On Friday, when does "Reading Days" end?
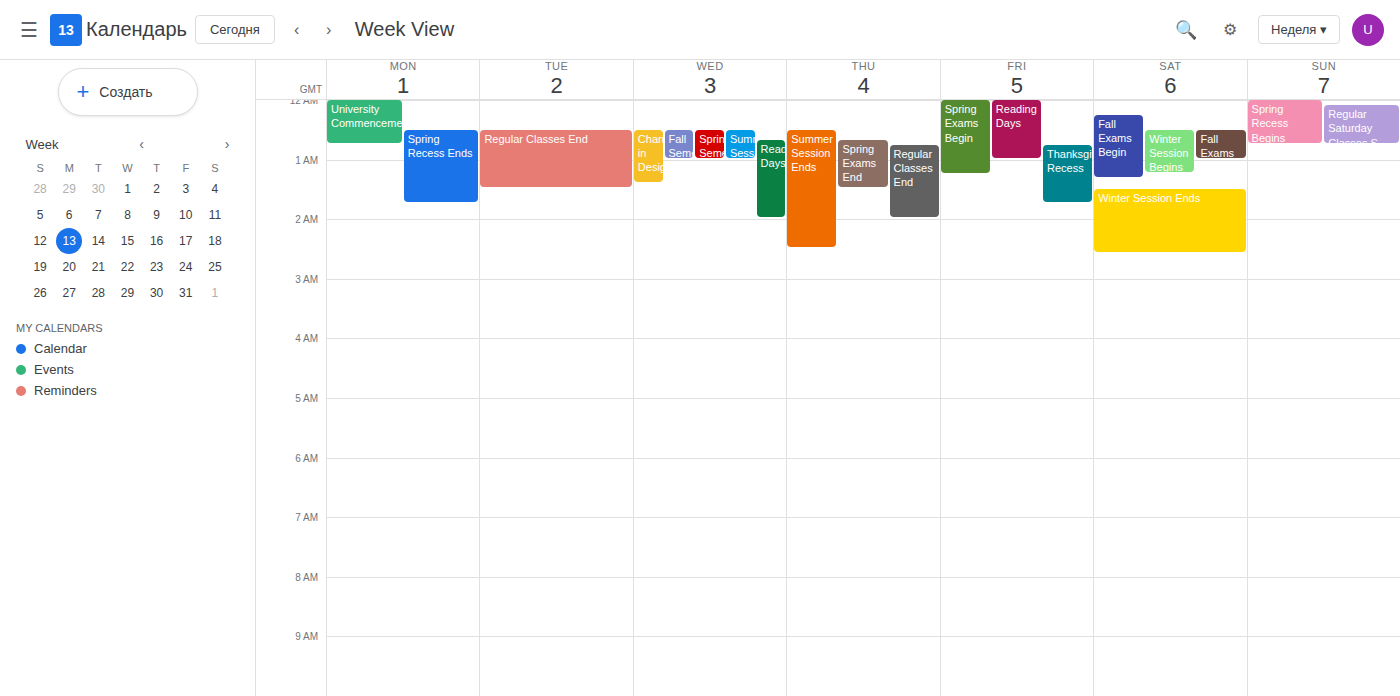
01:00